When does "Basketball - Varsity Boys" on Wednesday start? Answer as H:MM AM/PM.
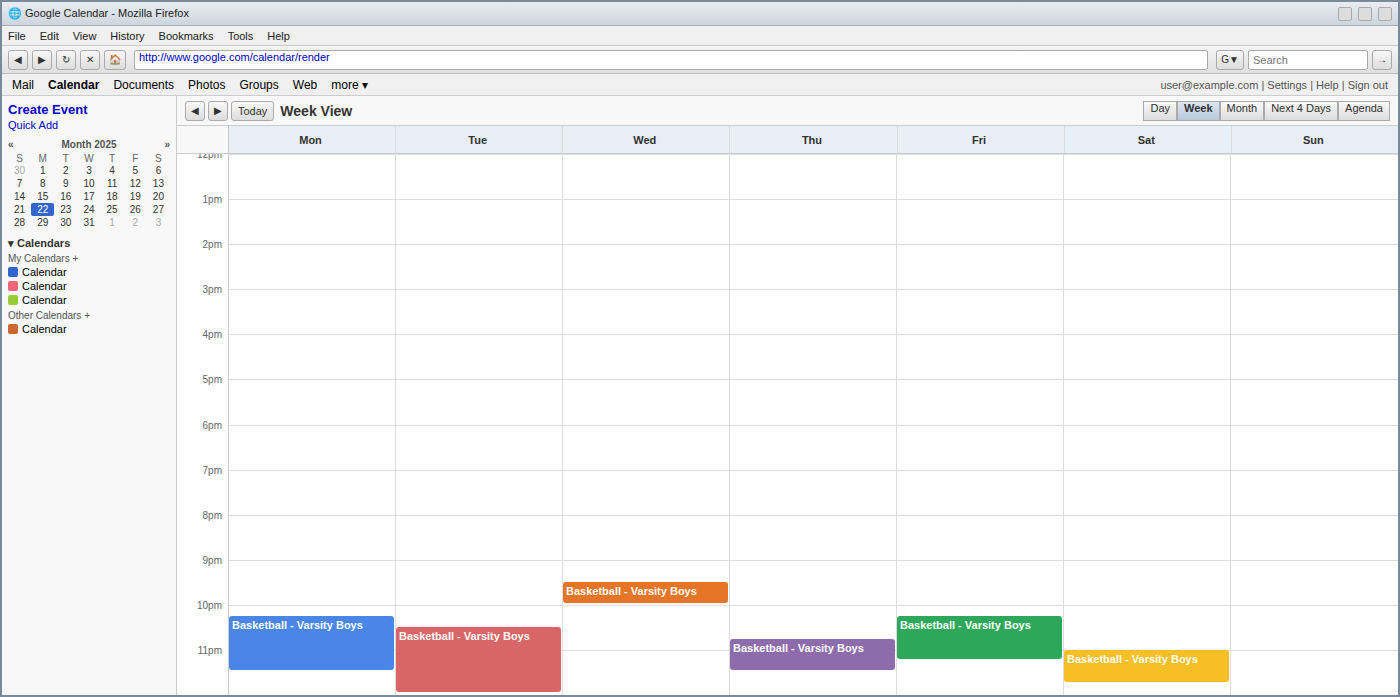
9:30 PM